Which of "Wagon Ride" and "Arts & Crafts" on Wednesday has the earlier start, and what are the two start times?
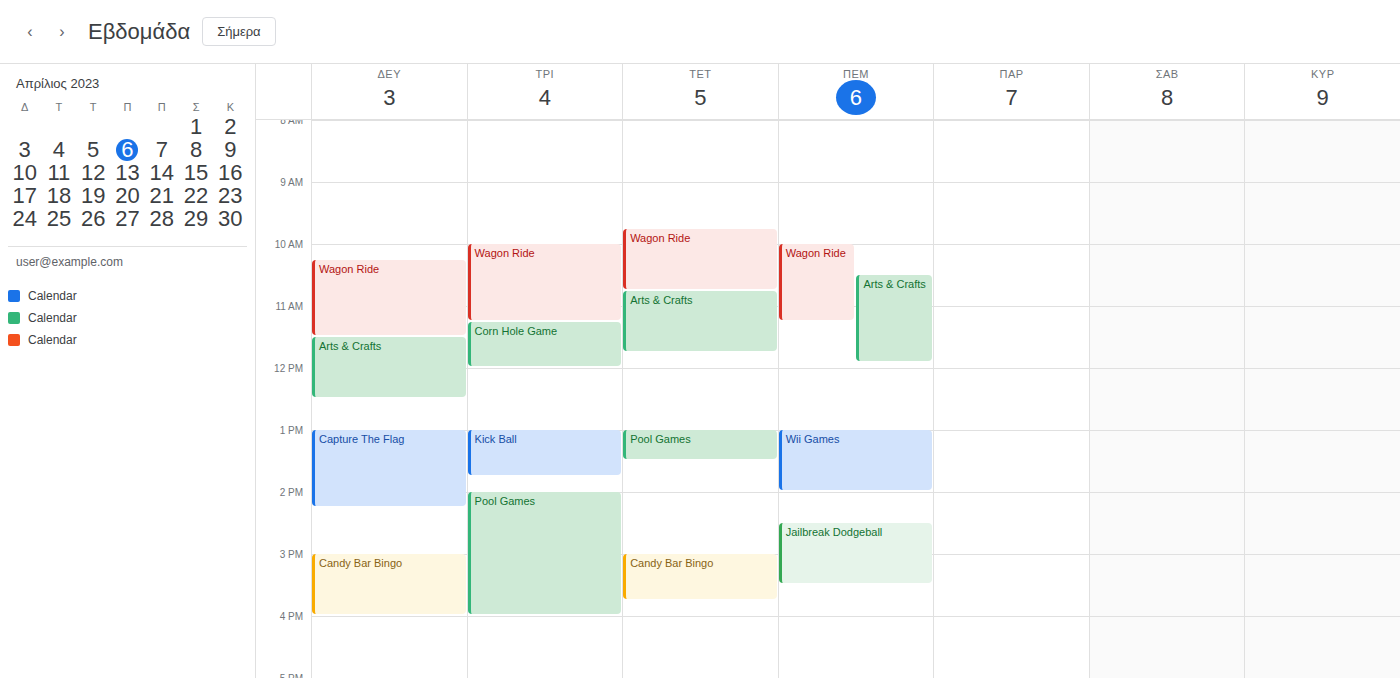
"Wagon Ride" 9:45 AM; "Arts & Crafts" 10:45 AM.